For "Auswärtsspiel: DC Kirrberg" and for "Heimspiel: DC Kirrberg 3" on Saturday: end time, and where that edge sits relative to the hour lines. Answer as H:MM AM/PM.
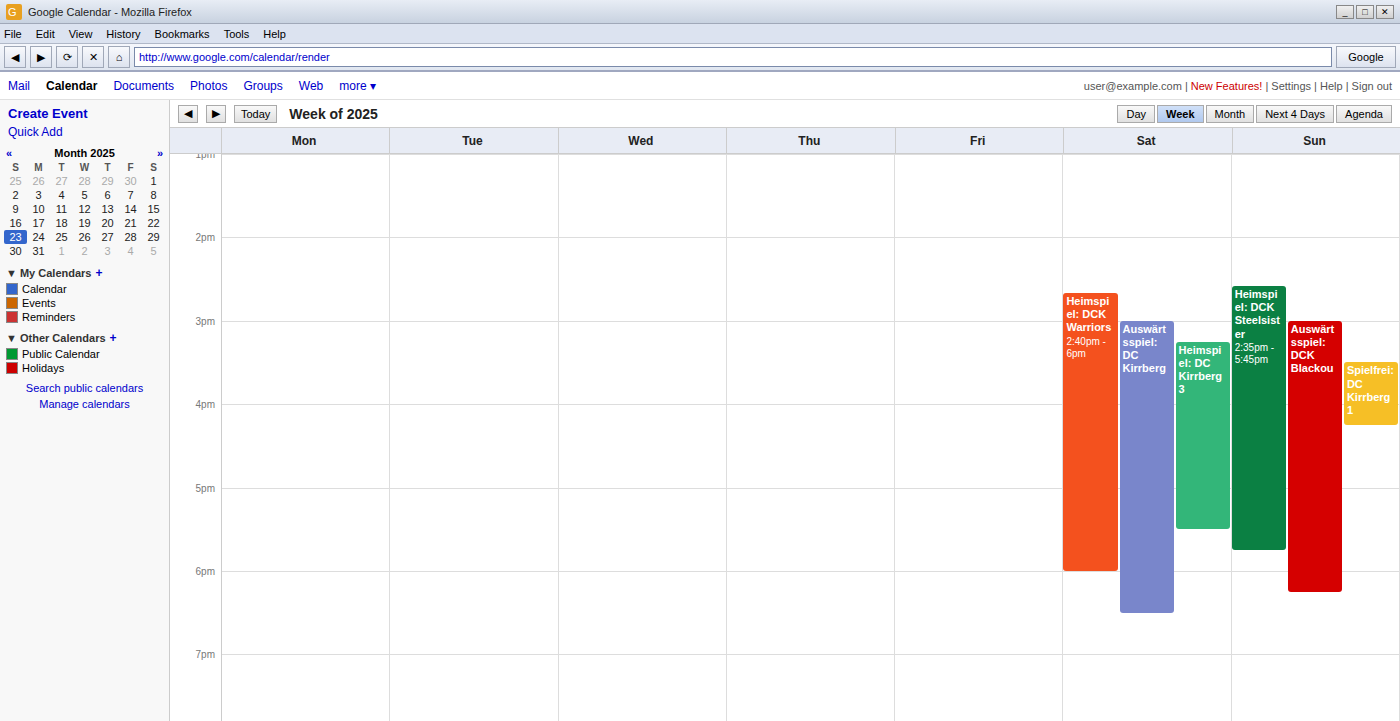
"Auswärtsspiel: DC Kirrberg": 6:30 PM, halfway between the 6 PM and 7 PM lines. "Heimspiel: DC Kirrberg 3": 5:30 PM, halfway between the 5 PM and 6 PM lines.